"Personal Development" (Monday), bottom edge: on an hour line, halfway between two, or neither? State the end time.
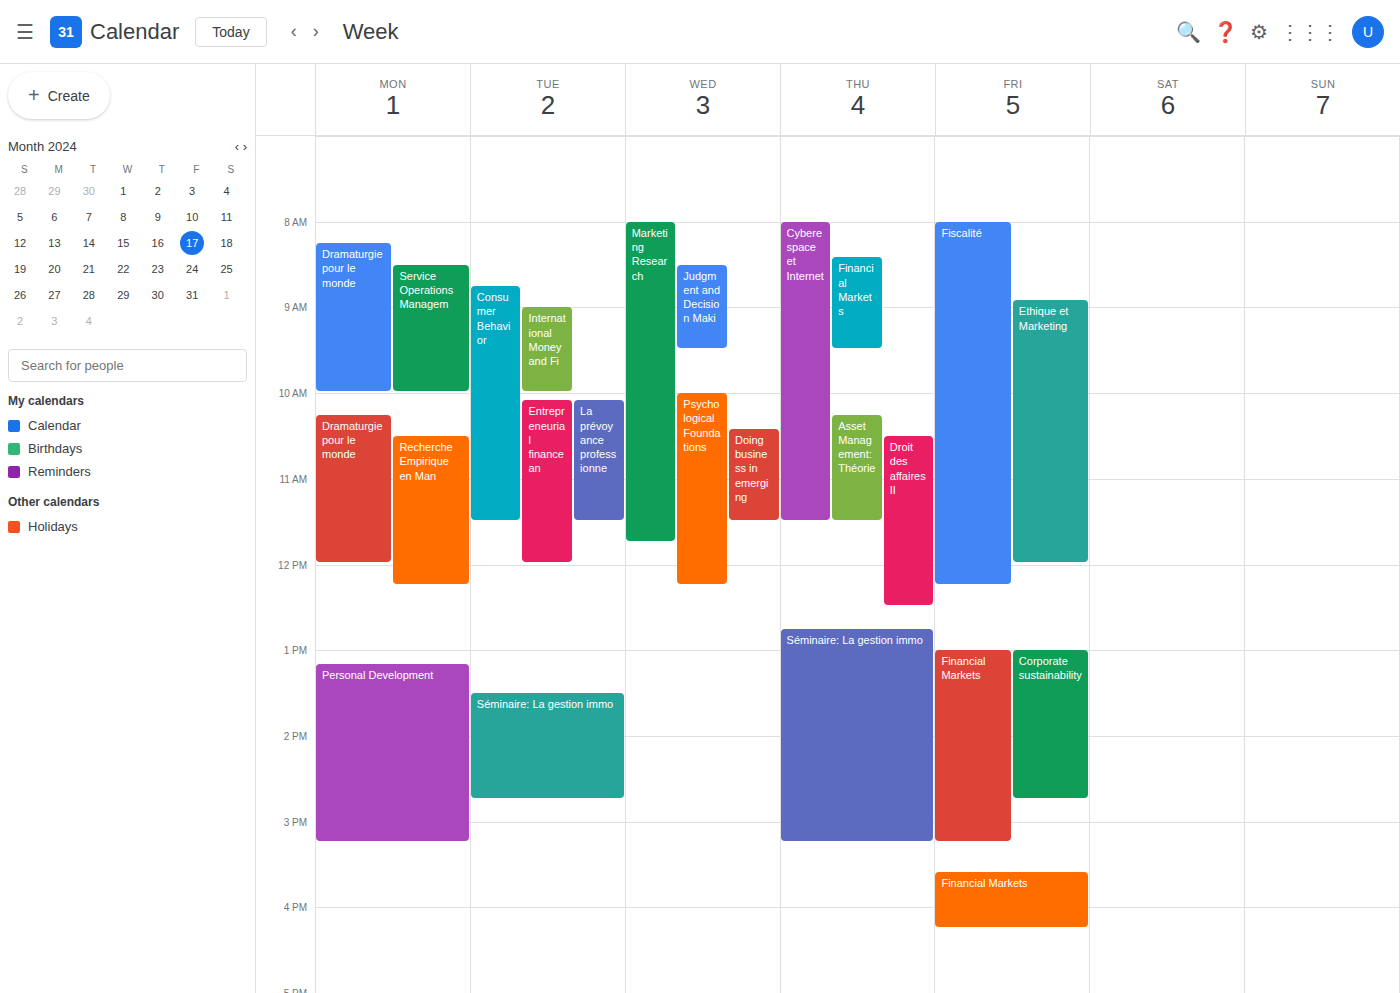
3:15 PM -- neither: a quarter of the way from the 3 PM line to the 4 PM line.